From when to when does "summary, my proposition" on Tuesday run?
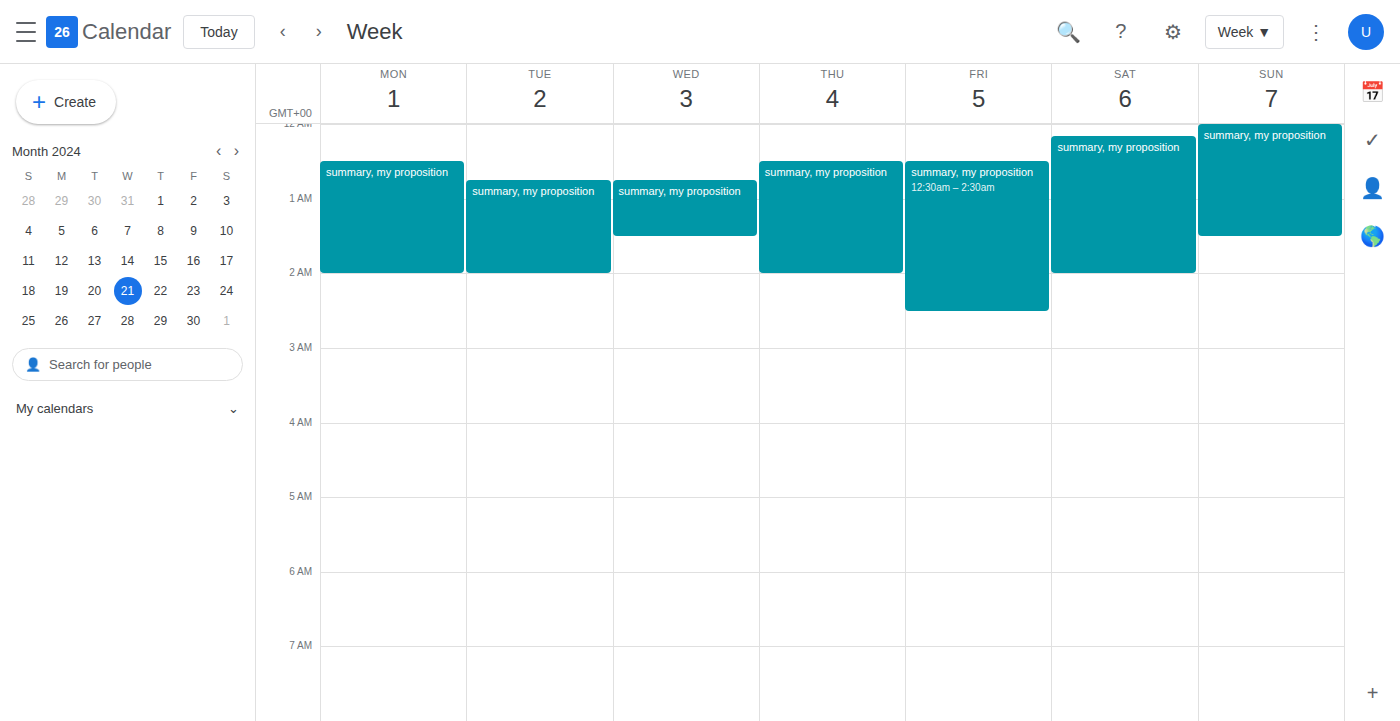
00:45 to 02:00